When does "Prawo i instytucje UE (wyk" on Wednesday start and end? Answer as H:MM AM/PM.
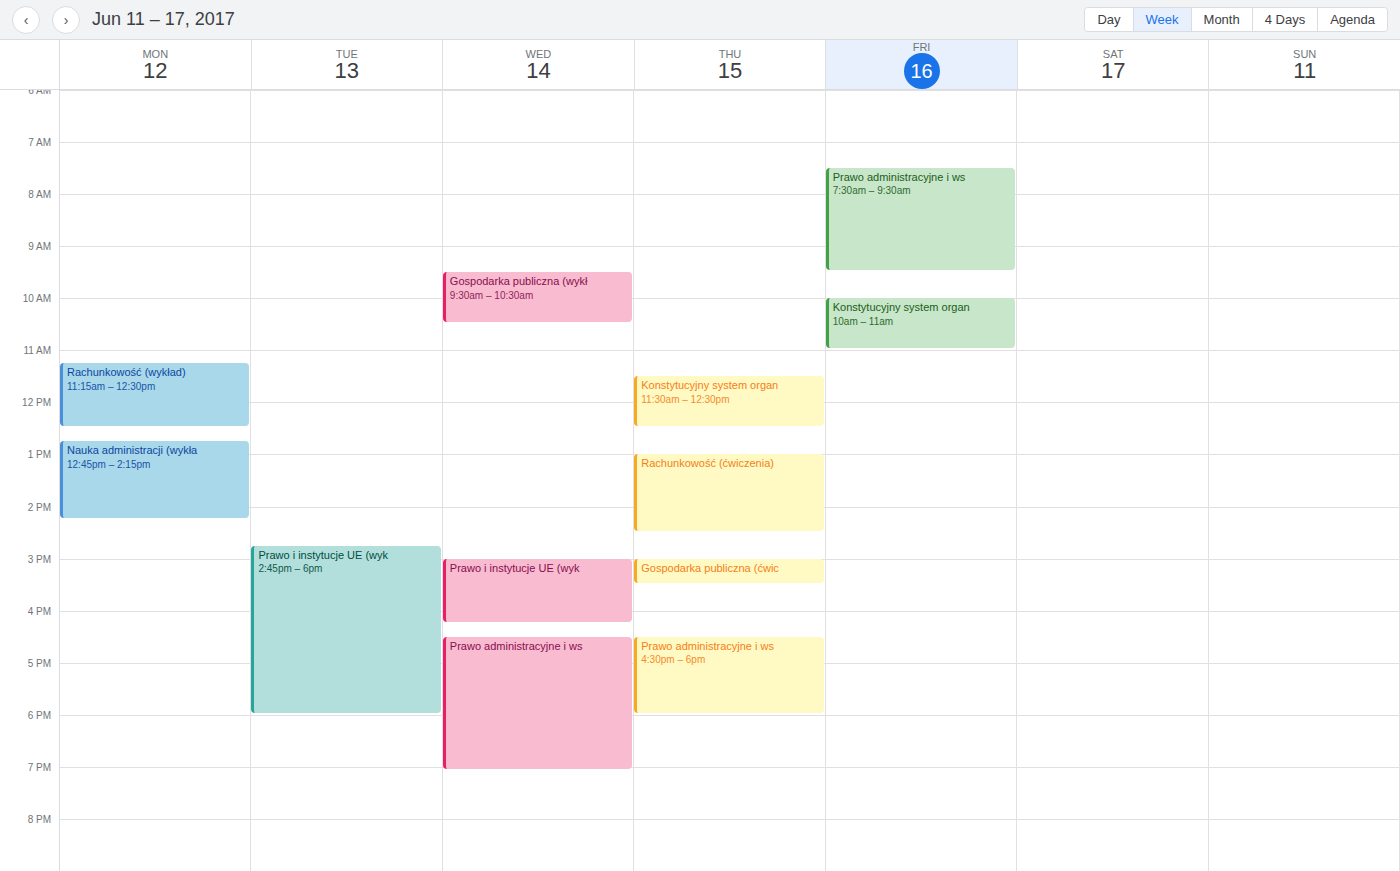
3:00 PM to 4:15 PM